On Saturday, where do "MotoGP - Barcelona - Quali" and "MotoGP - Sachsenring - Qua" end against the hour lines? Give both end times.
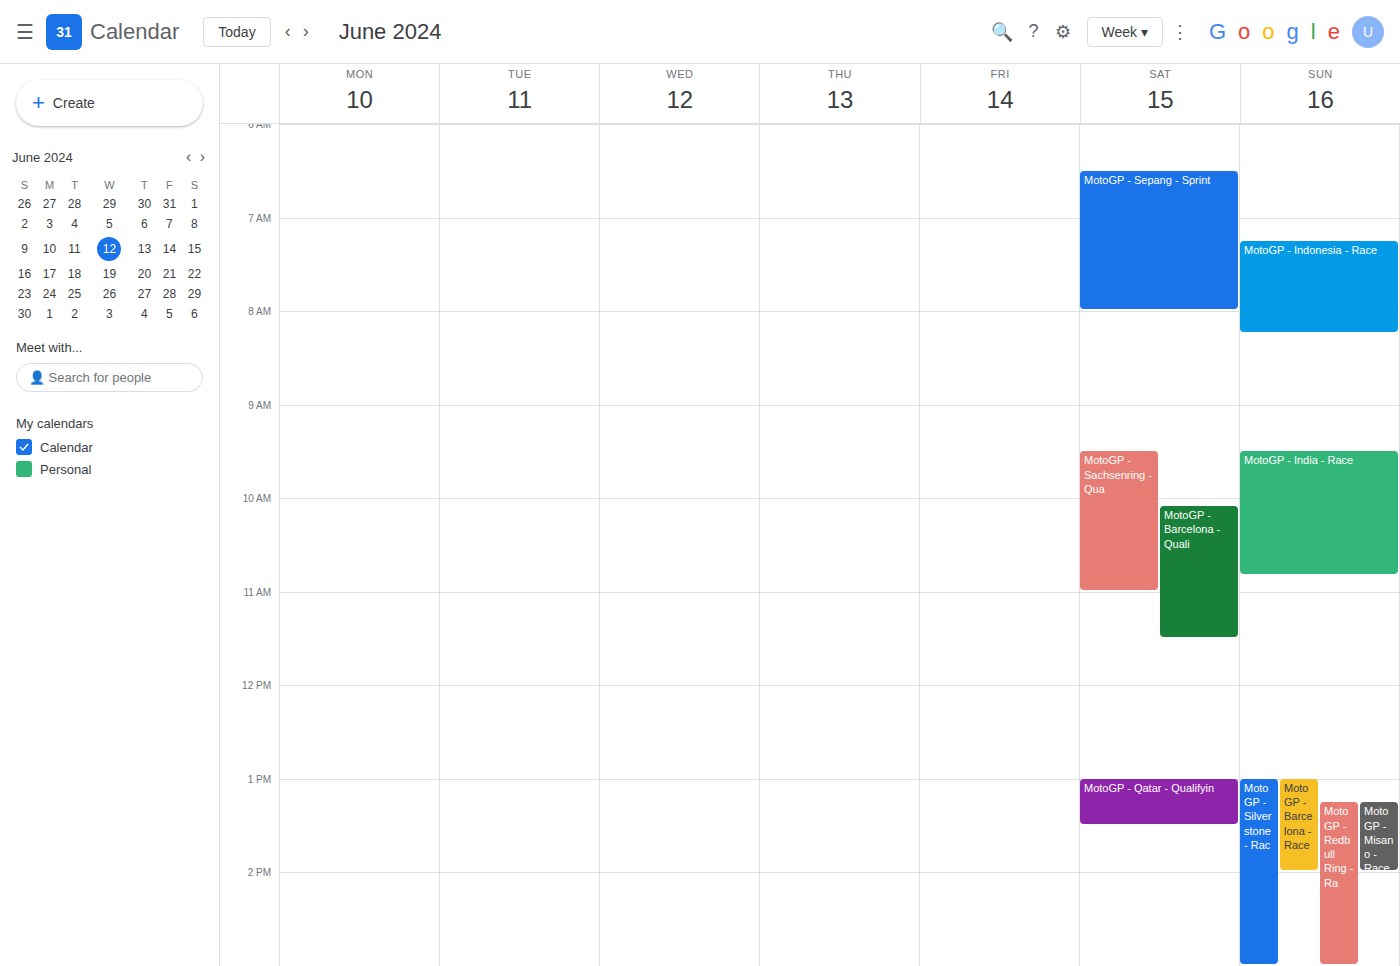
"MotoGP - Barcelona - Quali": 11:30 AM, halfway between the 11 AM and 12 PM lines. "MotoGP - Sachsenring - Qua": 11:00 AM, exactly on the 11 AM line.